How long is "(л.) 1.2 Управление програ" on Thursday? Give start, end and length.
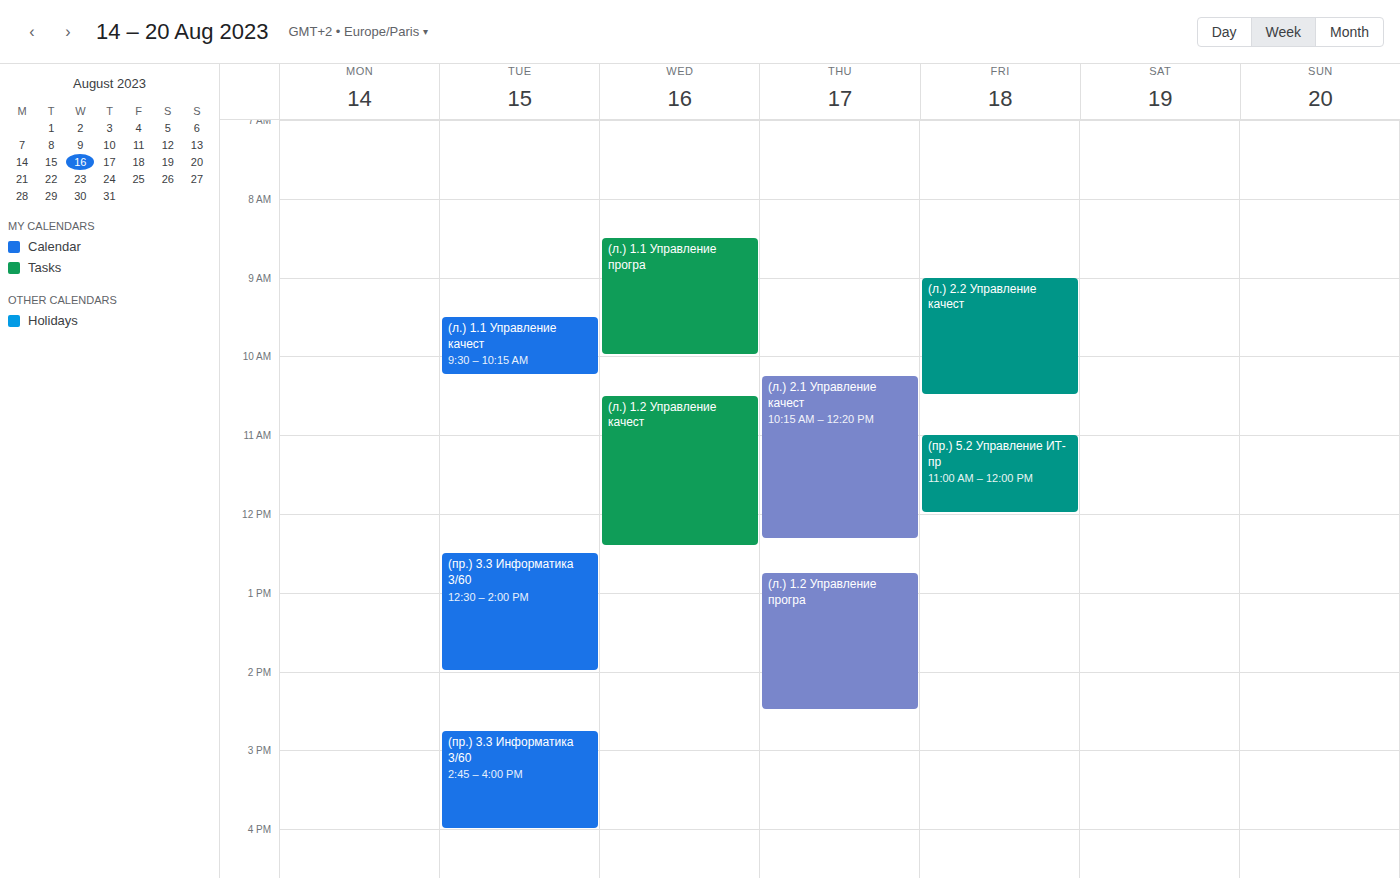
12:45 PM to 2:30 PM, 1 hour 45 minutes